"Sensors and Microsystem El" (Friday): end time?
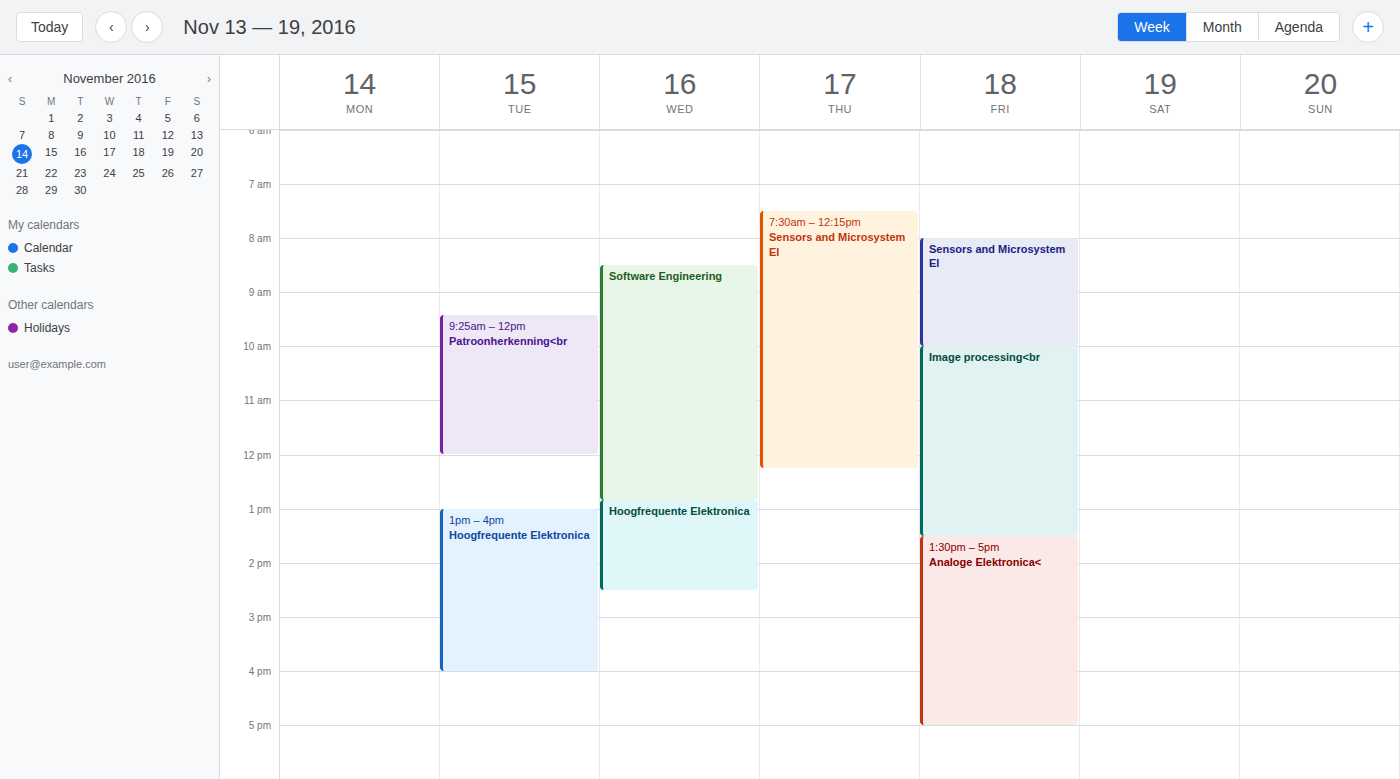
10:00 AM